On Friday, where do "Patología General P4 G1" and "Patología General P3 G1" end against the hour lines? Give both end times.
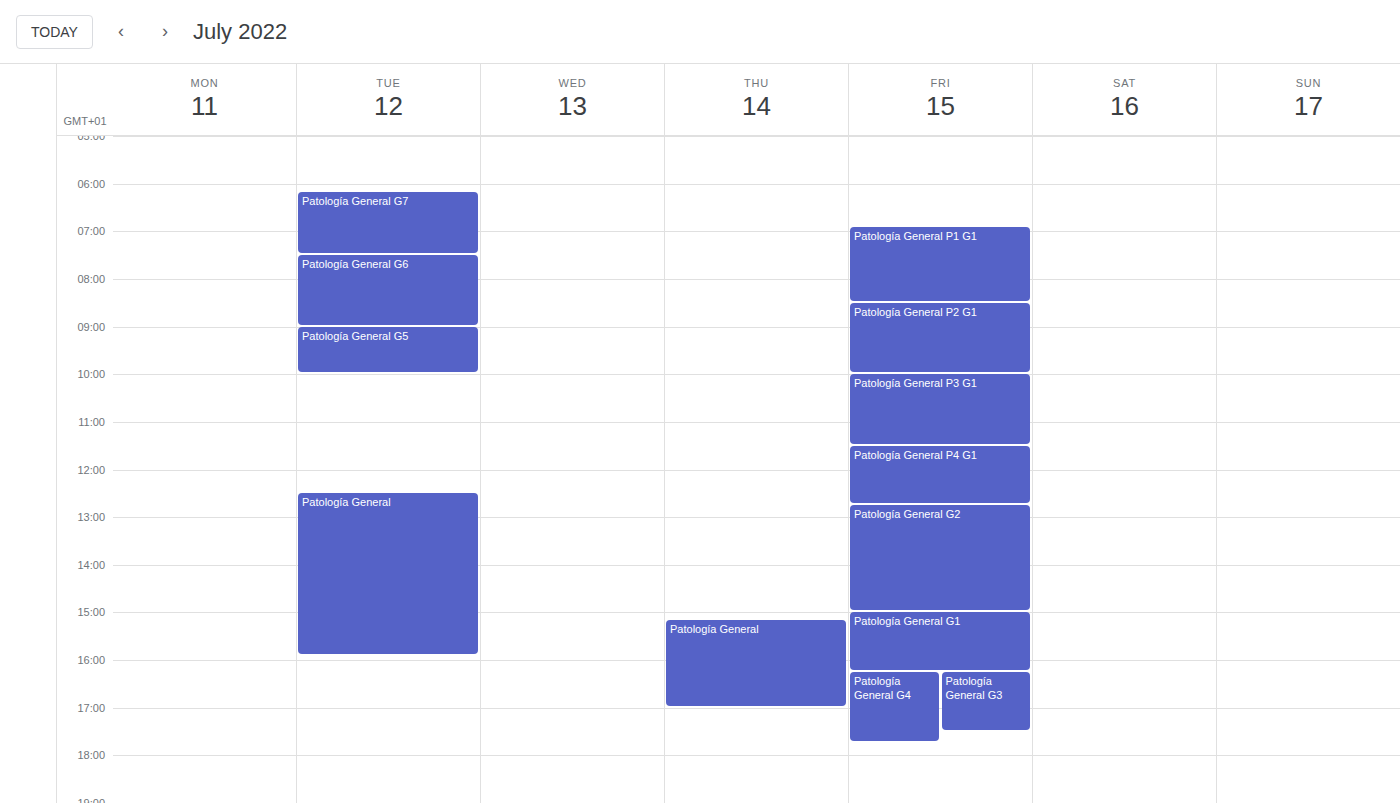
"Patología General P4 G1": 12:45, neither: three quarters of the way from the 12:00 line to the 13:00 line. "Patología General P3 G1": 11:30, halfway between the 11:00 and 12:00 lines.